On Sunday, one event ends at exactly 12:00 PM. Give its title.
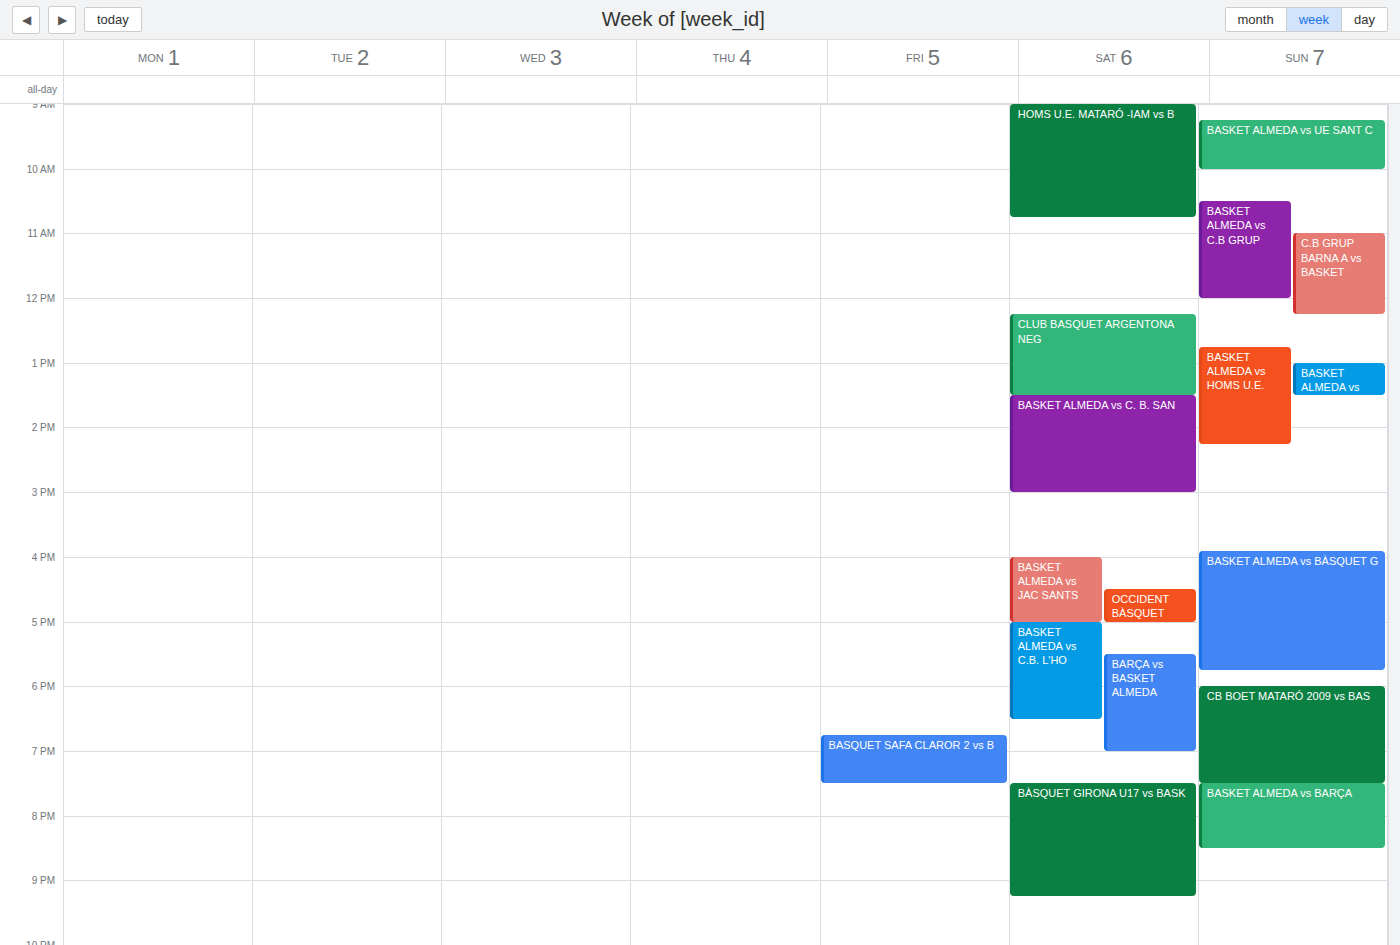
"BASKET ALMEDA vs C.B GRUP"